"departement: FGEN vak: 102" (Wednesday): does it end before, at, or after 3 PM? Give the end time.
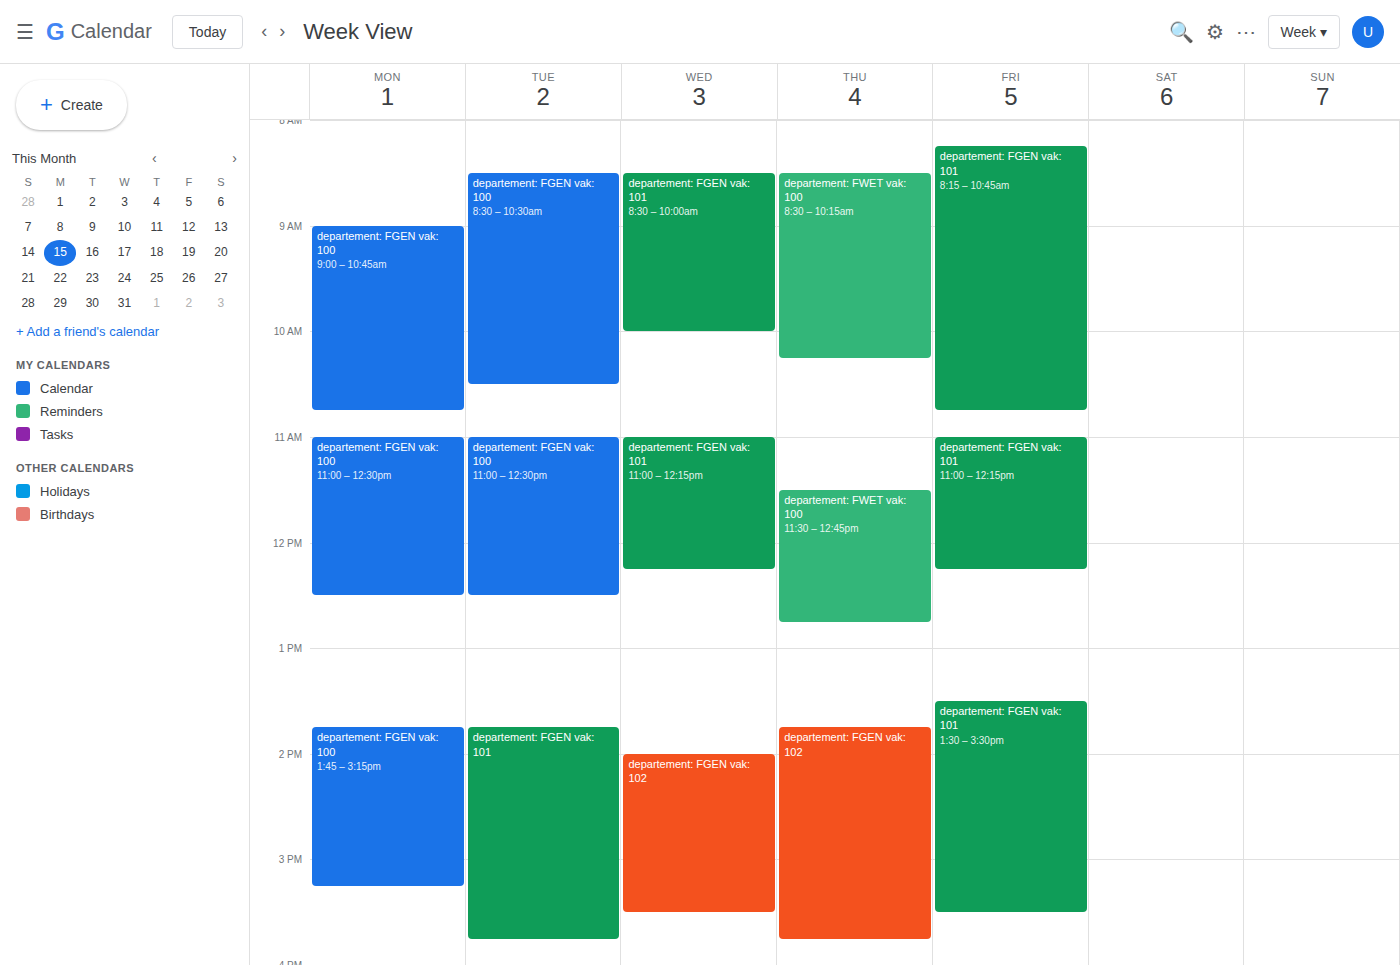
3:30 PM -- after 3 PM, 30 minutes below the 3 PM line.